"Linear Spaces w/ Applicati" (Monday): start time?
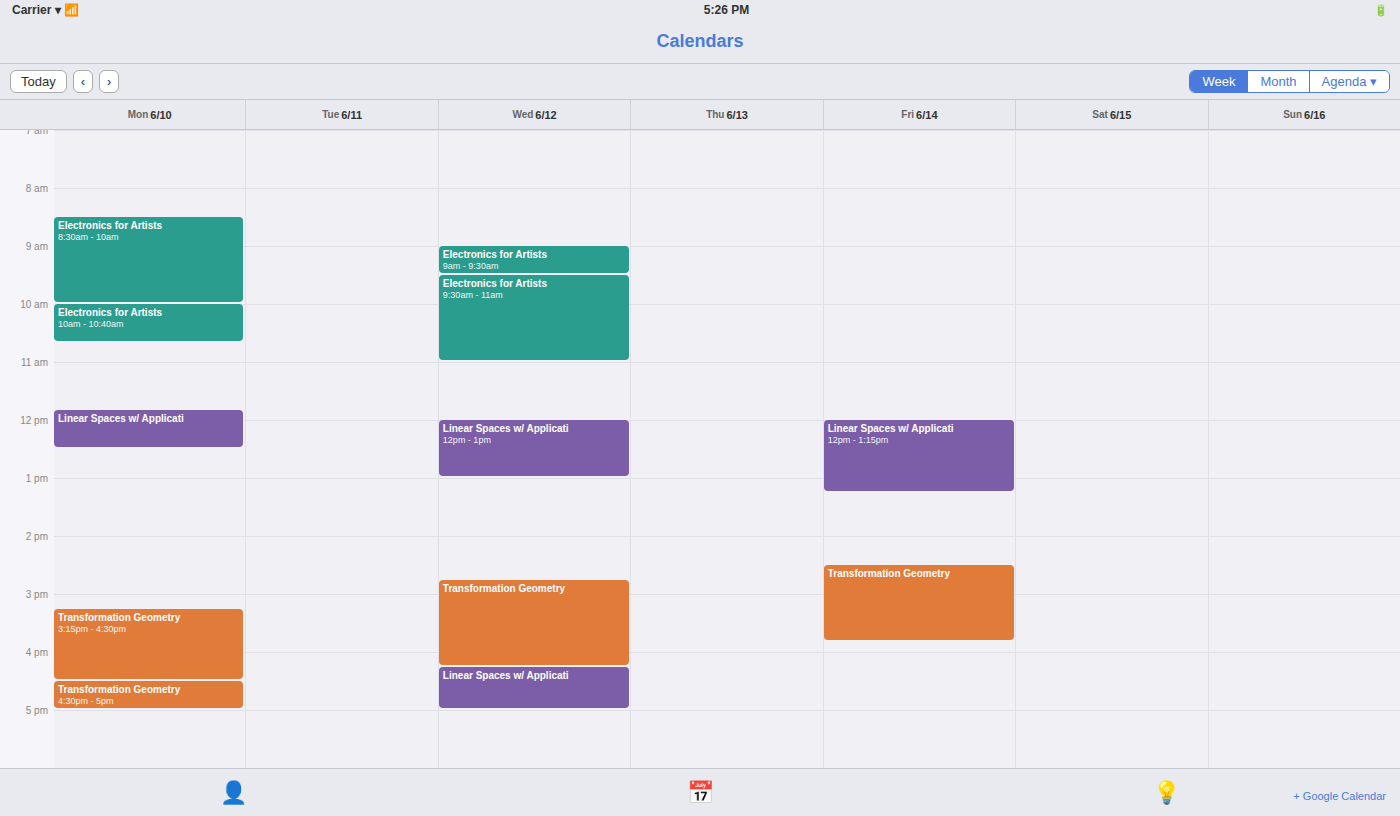
11:50 AM